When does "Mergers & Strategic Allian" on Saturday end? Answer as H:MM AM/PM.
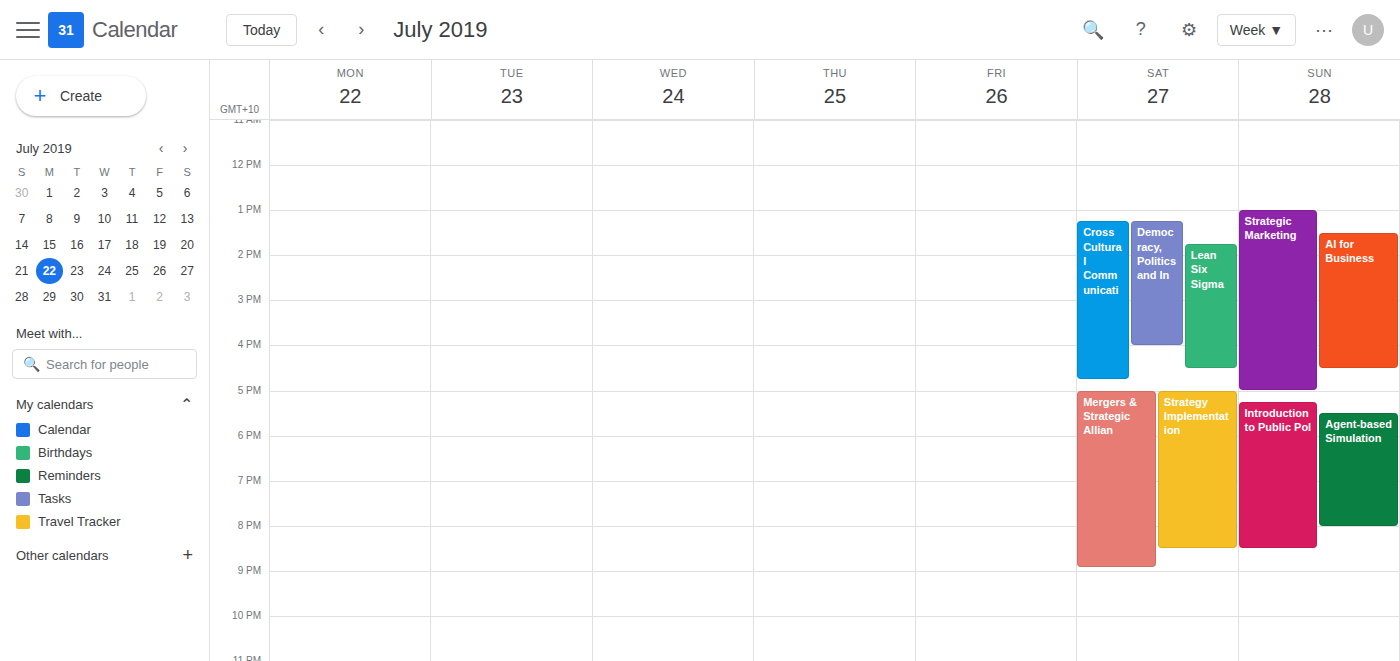
8:55 PM